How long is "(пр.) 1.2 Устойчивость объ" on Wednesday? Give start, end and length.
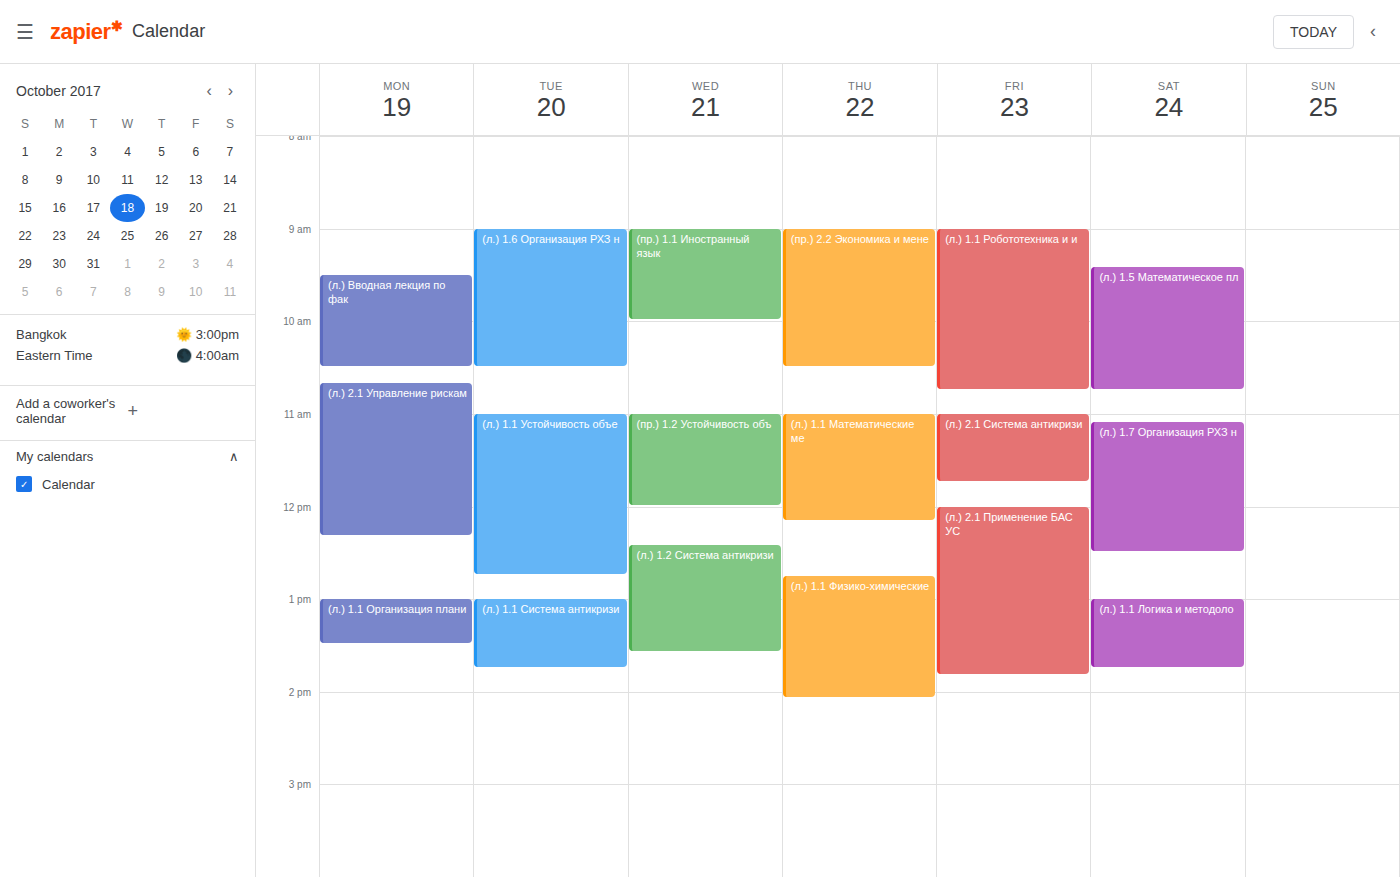
11:00 AM to 12:00 PM, 1 hour